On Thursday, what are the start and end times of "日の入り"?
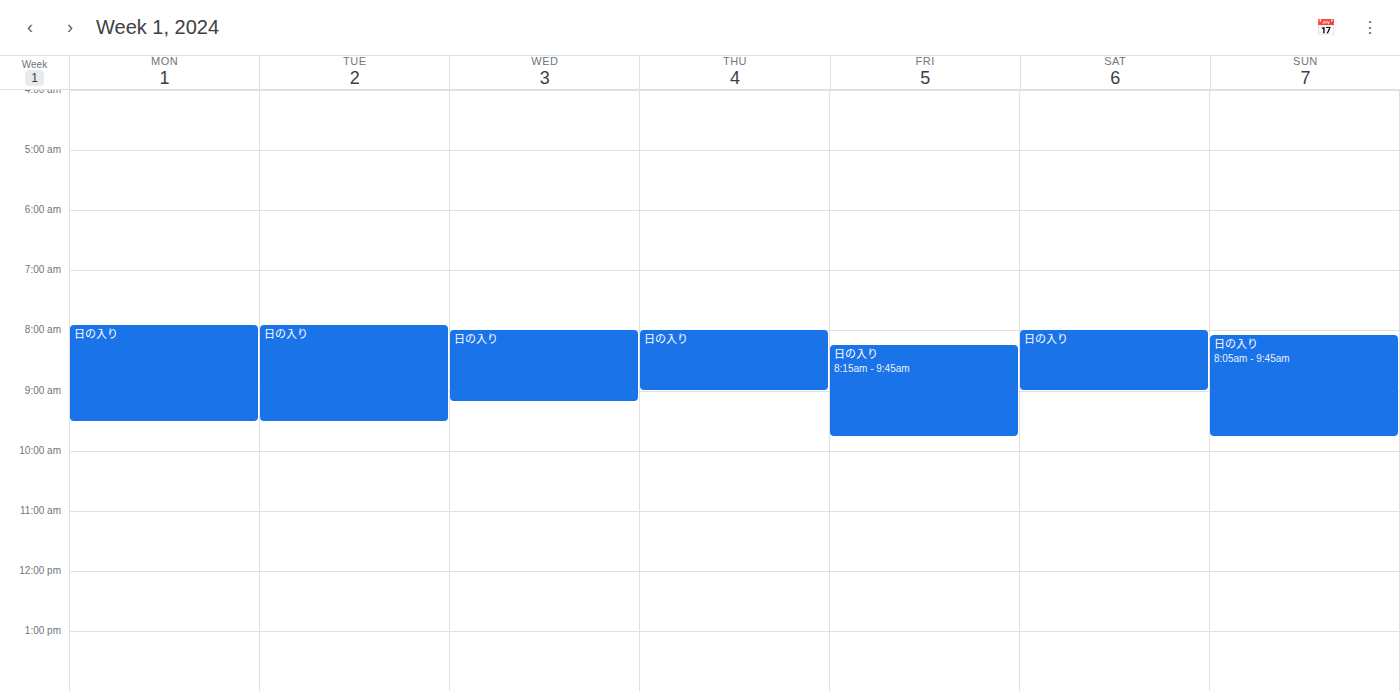
8:00 AM to 9:00 AM